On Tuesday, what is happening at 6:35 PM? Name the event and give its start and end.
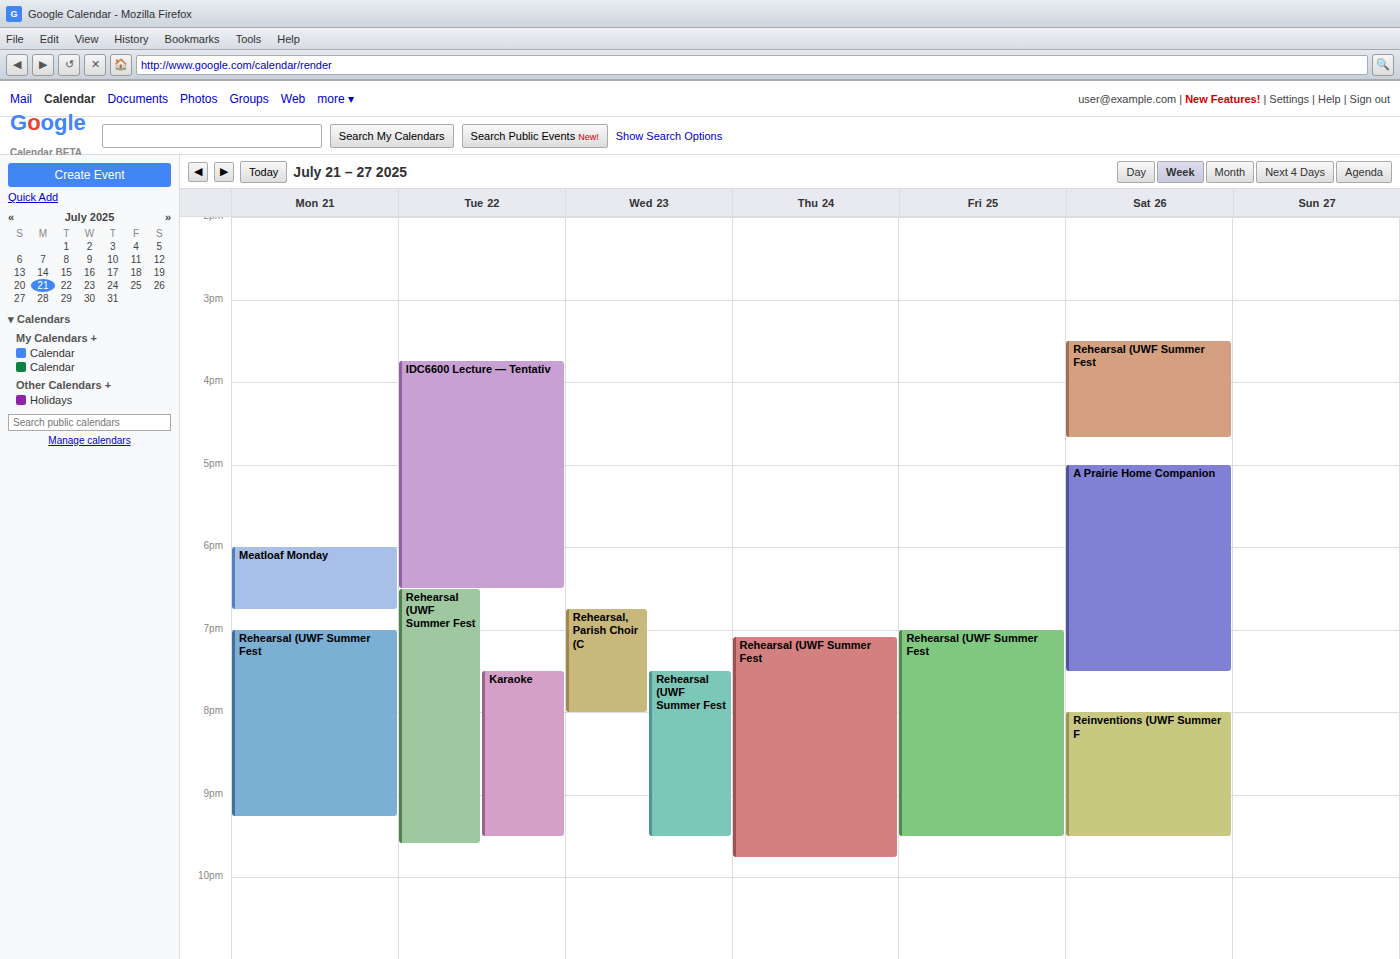
"Rehearsal (UWF Summer Fest", 6:30 PM to 9:35 PM